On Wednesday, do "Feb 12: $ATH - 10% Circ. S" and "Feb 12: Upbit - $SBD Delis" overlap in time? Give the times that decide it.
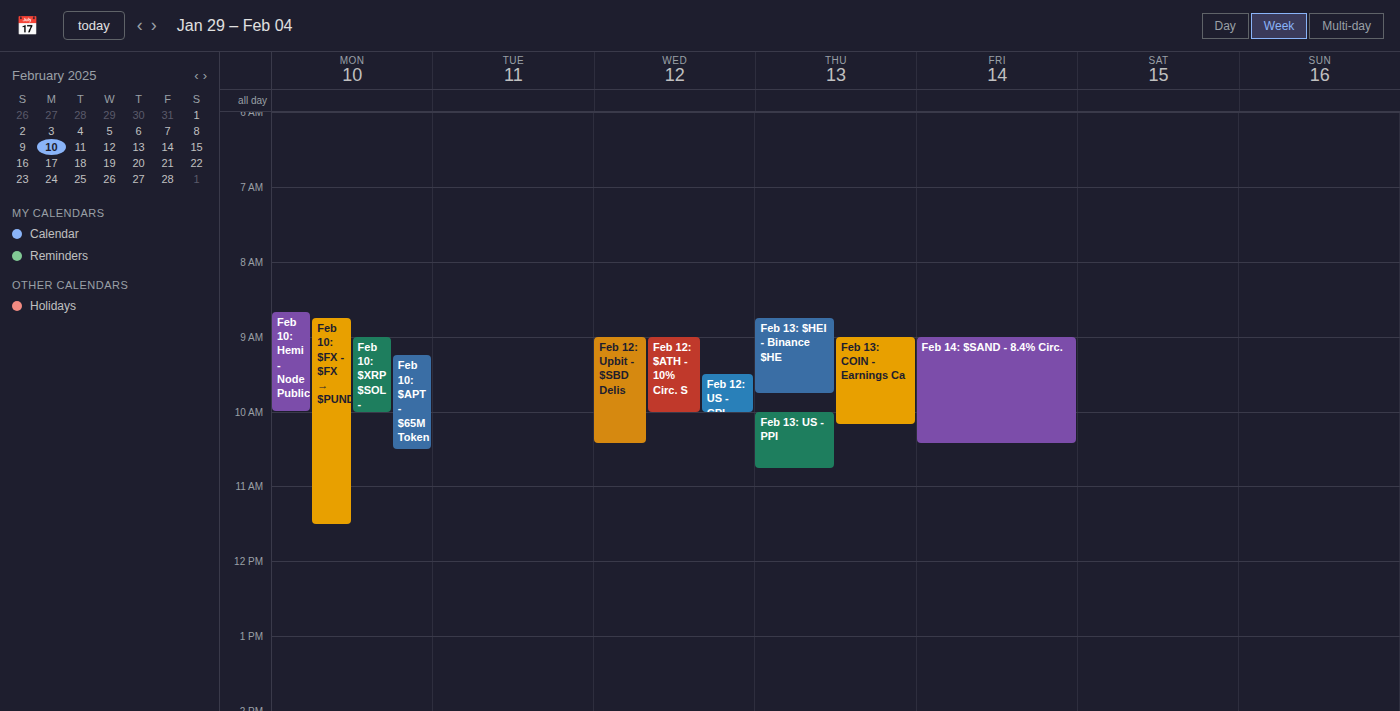
"Feb 12: $ATH - 10% Circ. S" runs 9:00 AM to 10:00 AM, inside "Feb 12: Upbit - $SBD Delis" -- they overlap.